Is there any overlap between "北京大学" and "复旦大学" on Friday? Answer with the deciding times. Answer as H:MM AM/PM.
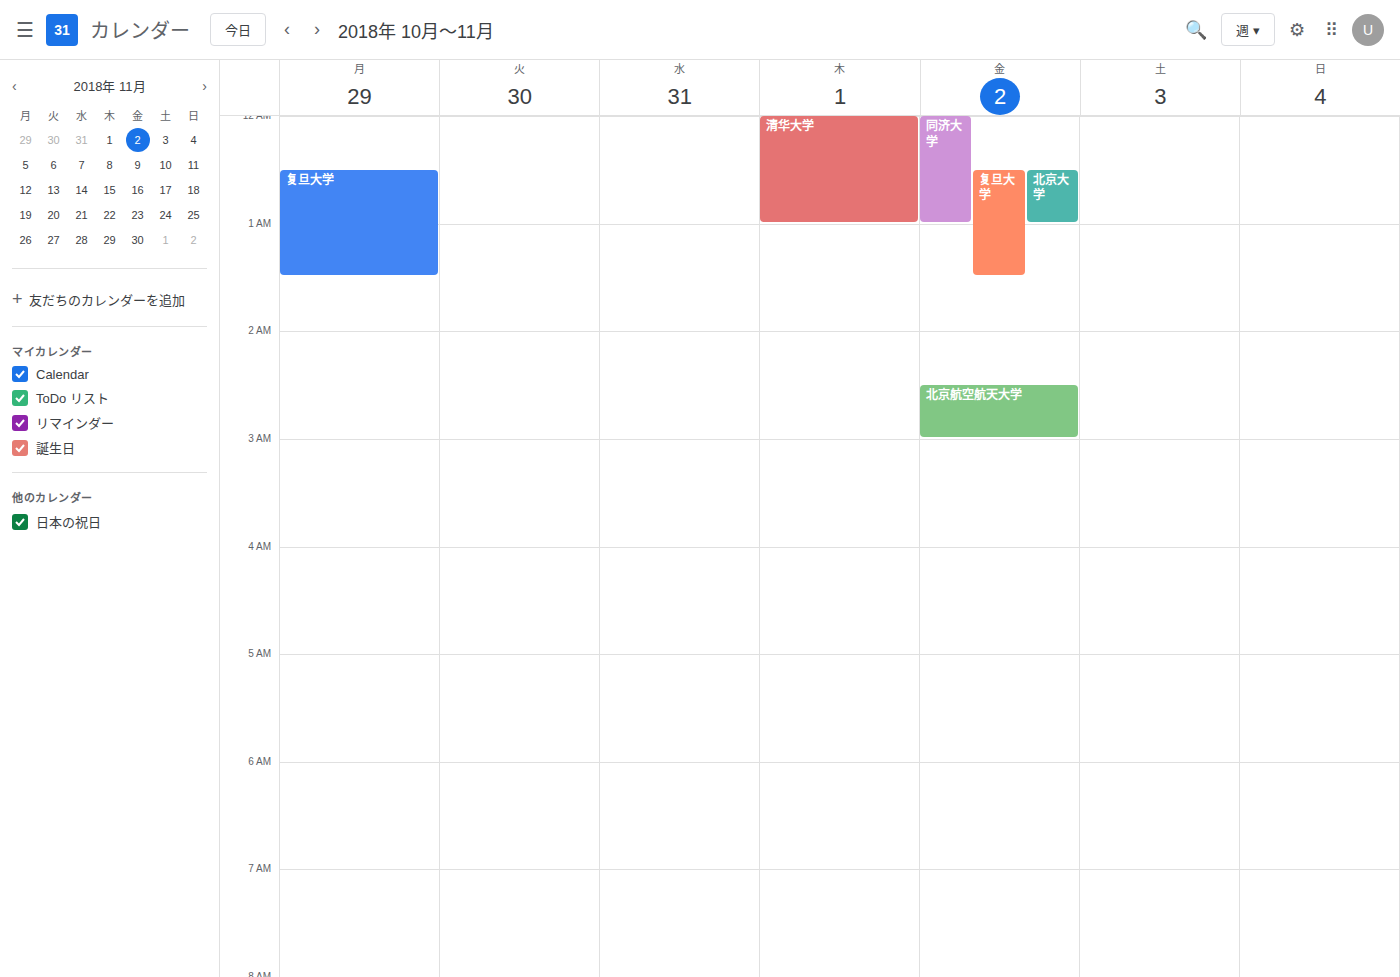
"北京大学" runs 12:30 AM to 1:00 AM, inside "复旦大学" -- they overlap.